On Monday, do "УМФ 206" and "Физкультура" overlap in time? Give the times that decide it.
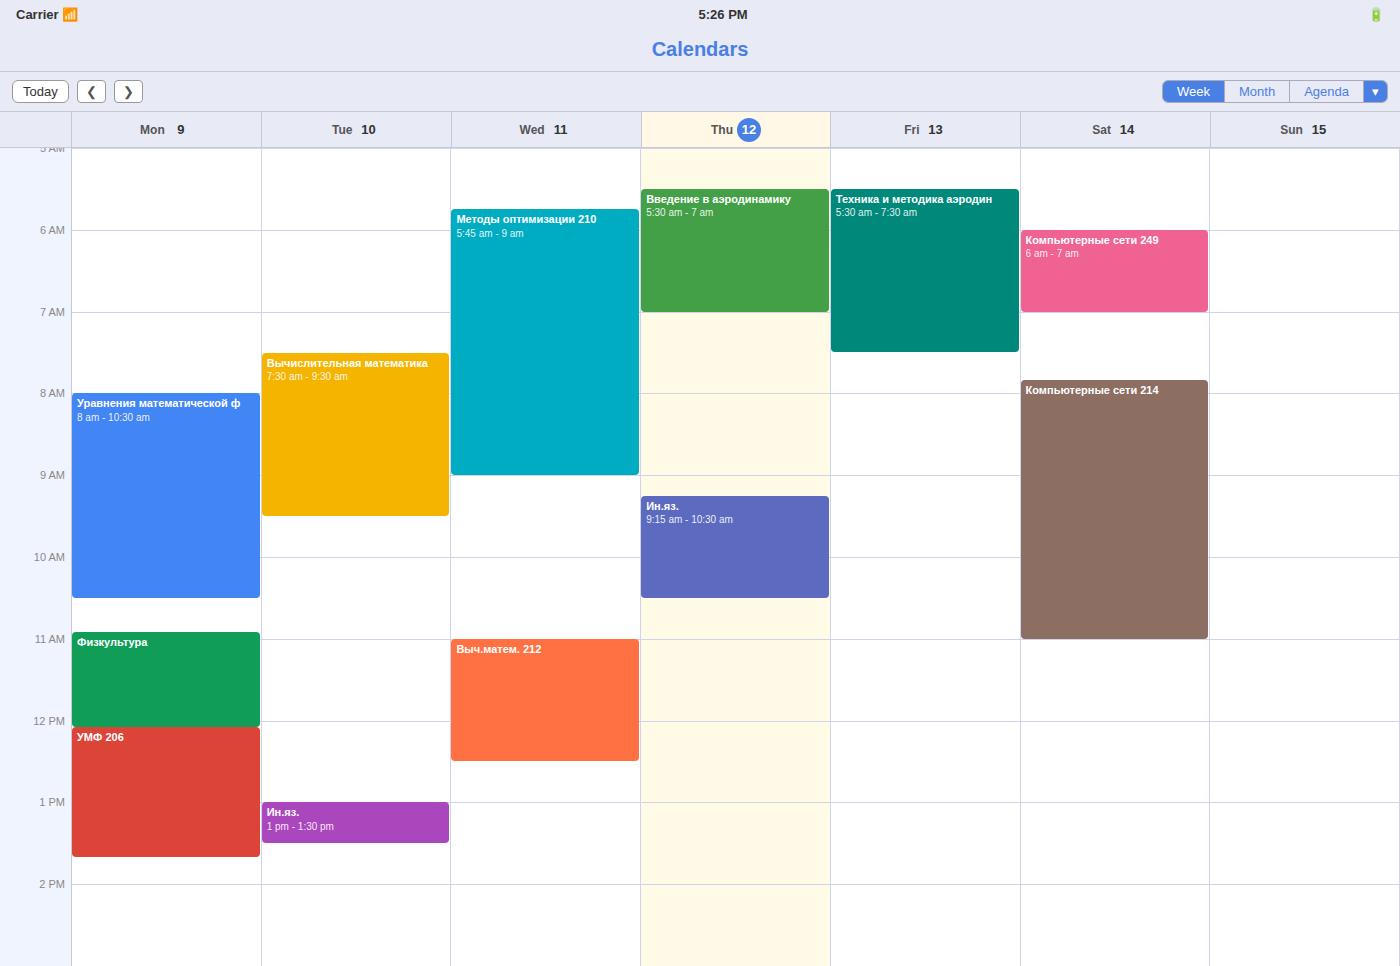
"Физкультура" ends at 12:05 PM, exactly when "УМФ 206" starts -- they touch but do not overlap.